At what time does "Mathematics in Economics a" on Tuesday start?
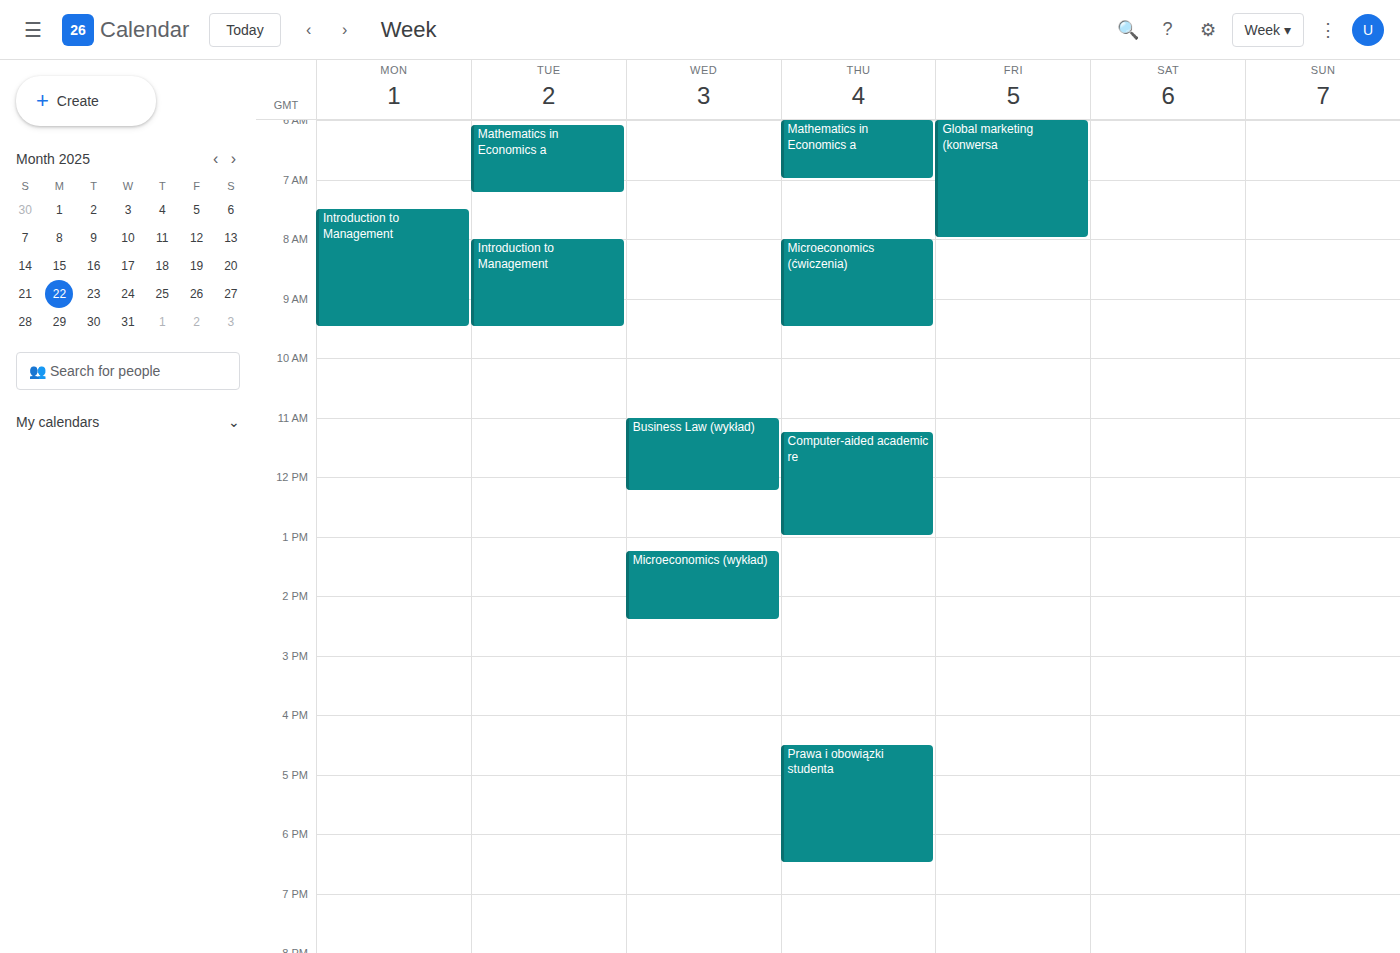
6:05 AM